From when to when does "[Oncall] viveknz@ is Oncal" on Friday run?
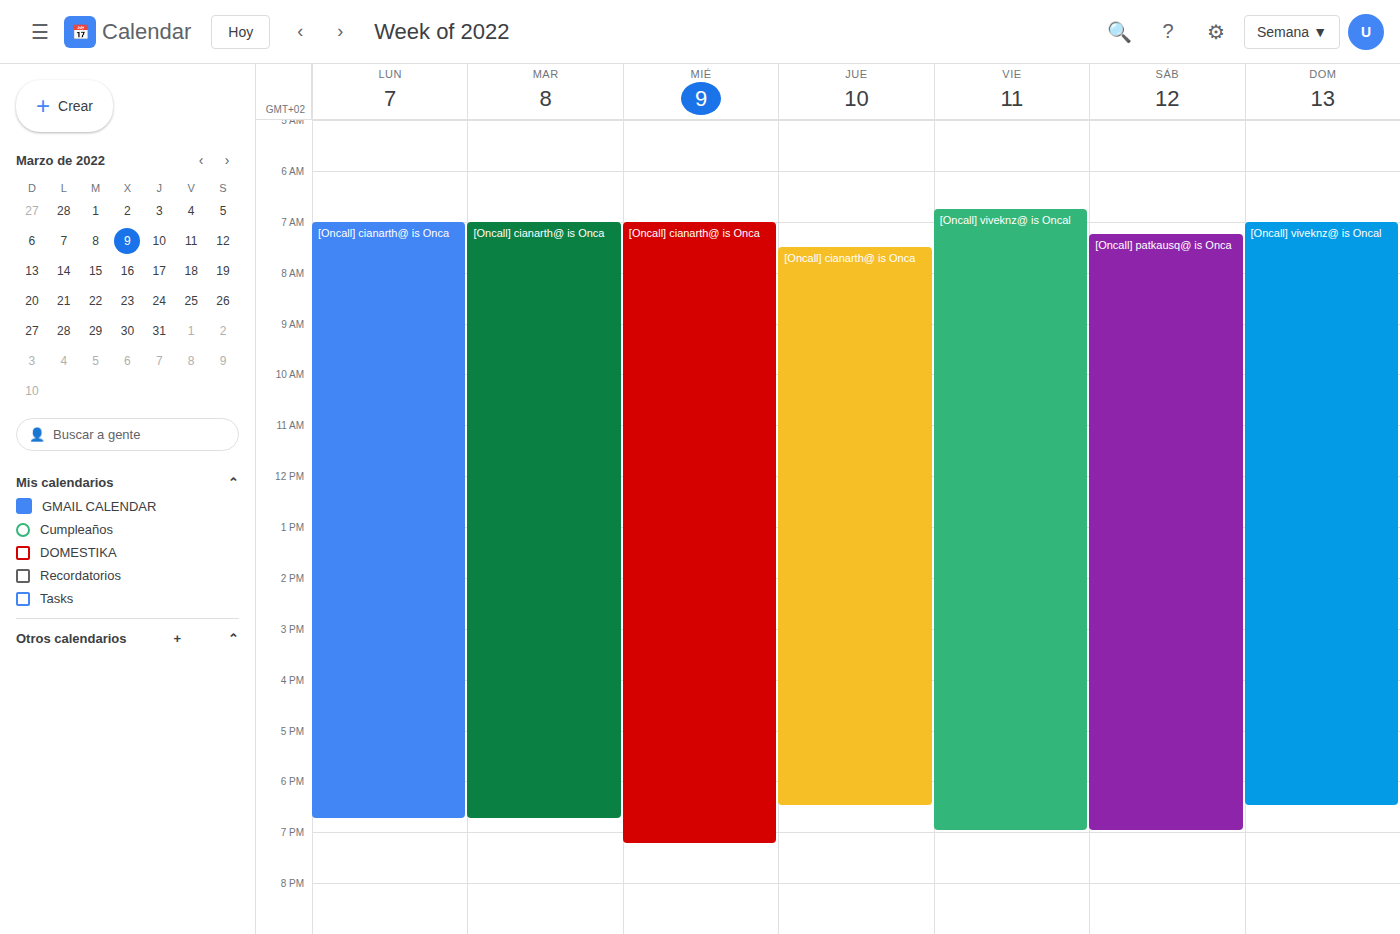
6:45 AM to 7:00 PM